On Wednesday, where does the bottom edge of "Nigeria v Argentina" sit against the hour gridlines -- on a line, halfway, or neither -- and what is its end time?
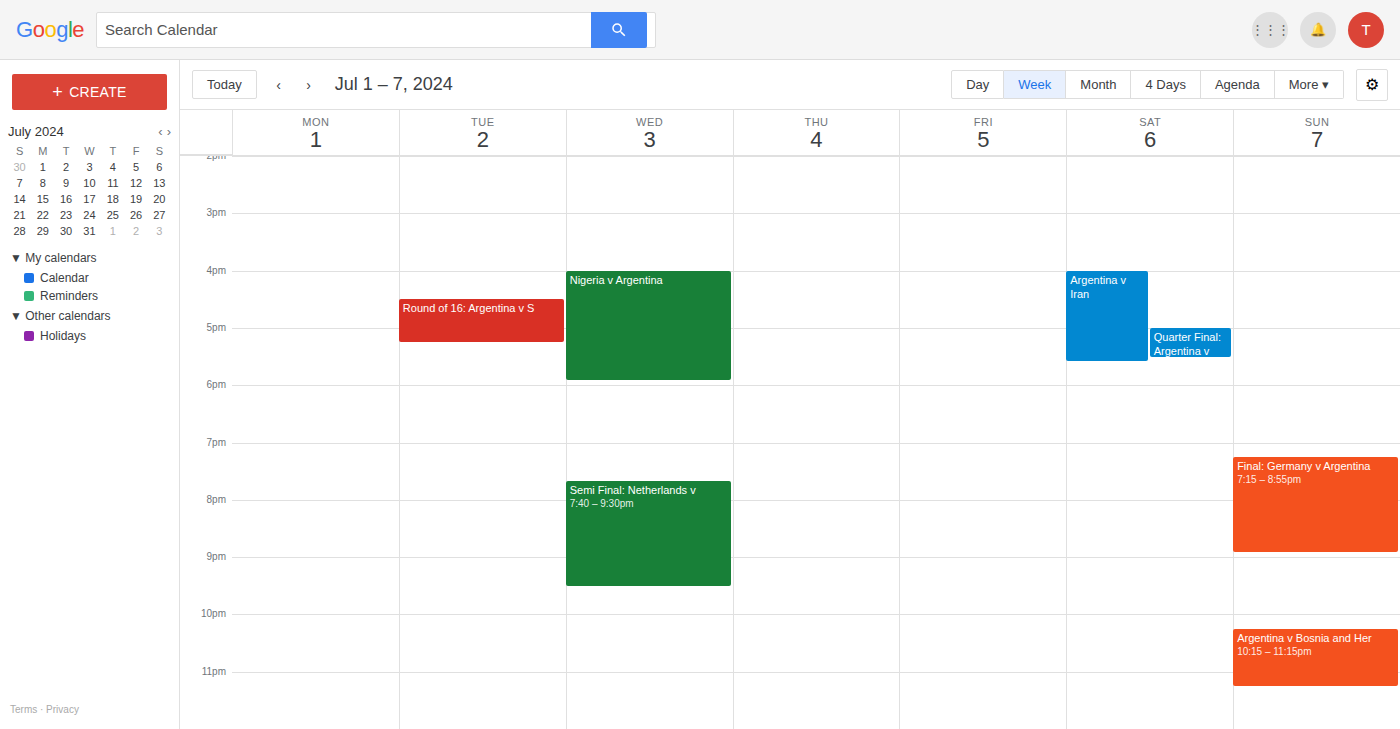
5:55 PM -- neither: 55 minutes below the 5 PM line and 5 minutes above the 6 PM line.